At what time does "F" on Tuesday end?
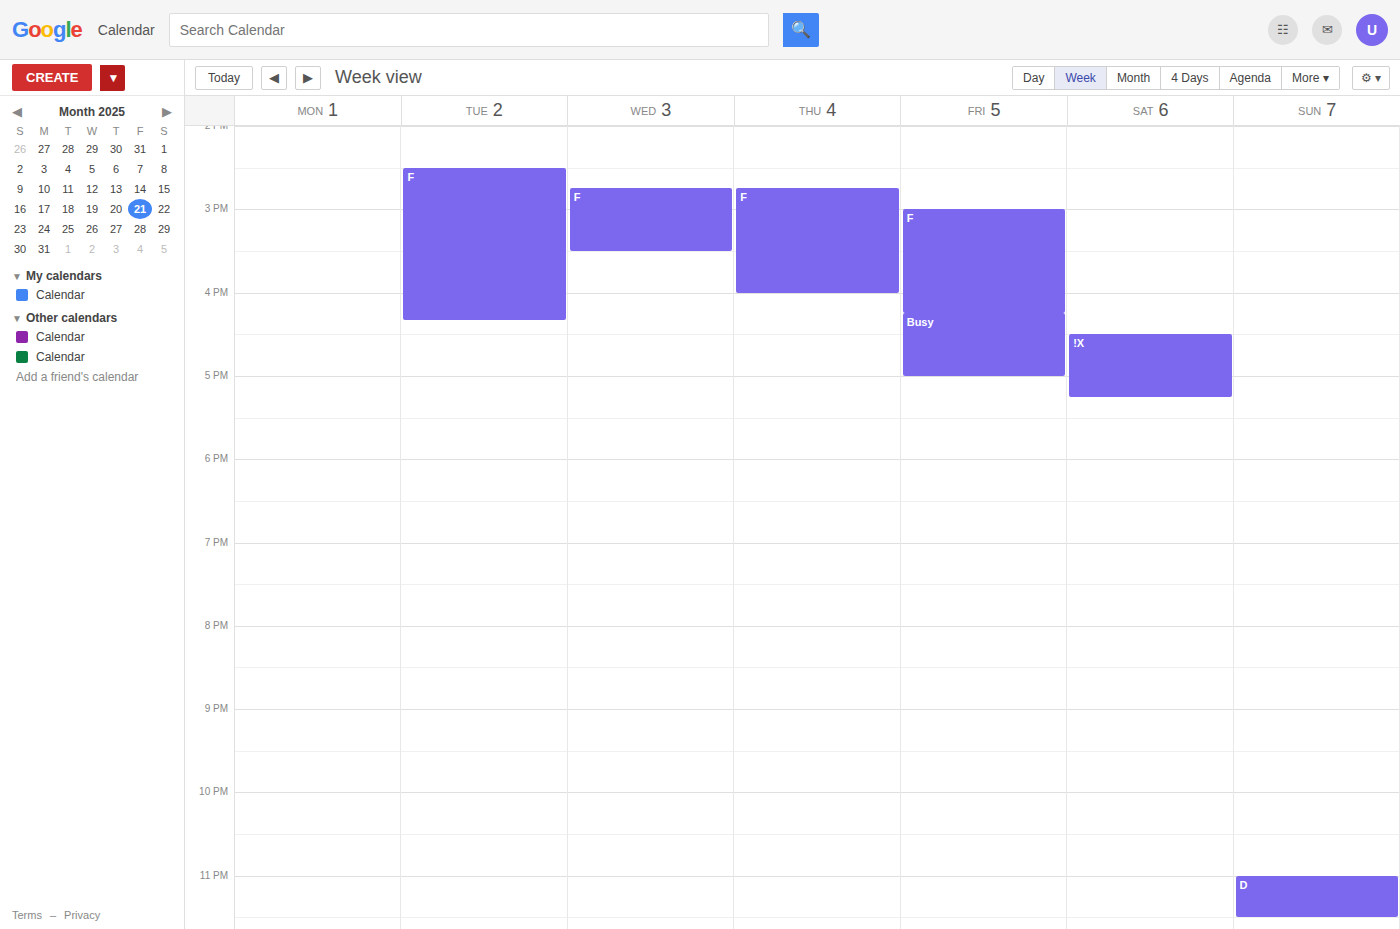
4:20 PM